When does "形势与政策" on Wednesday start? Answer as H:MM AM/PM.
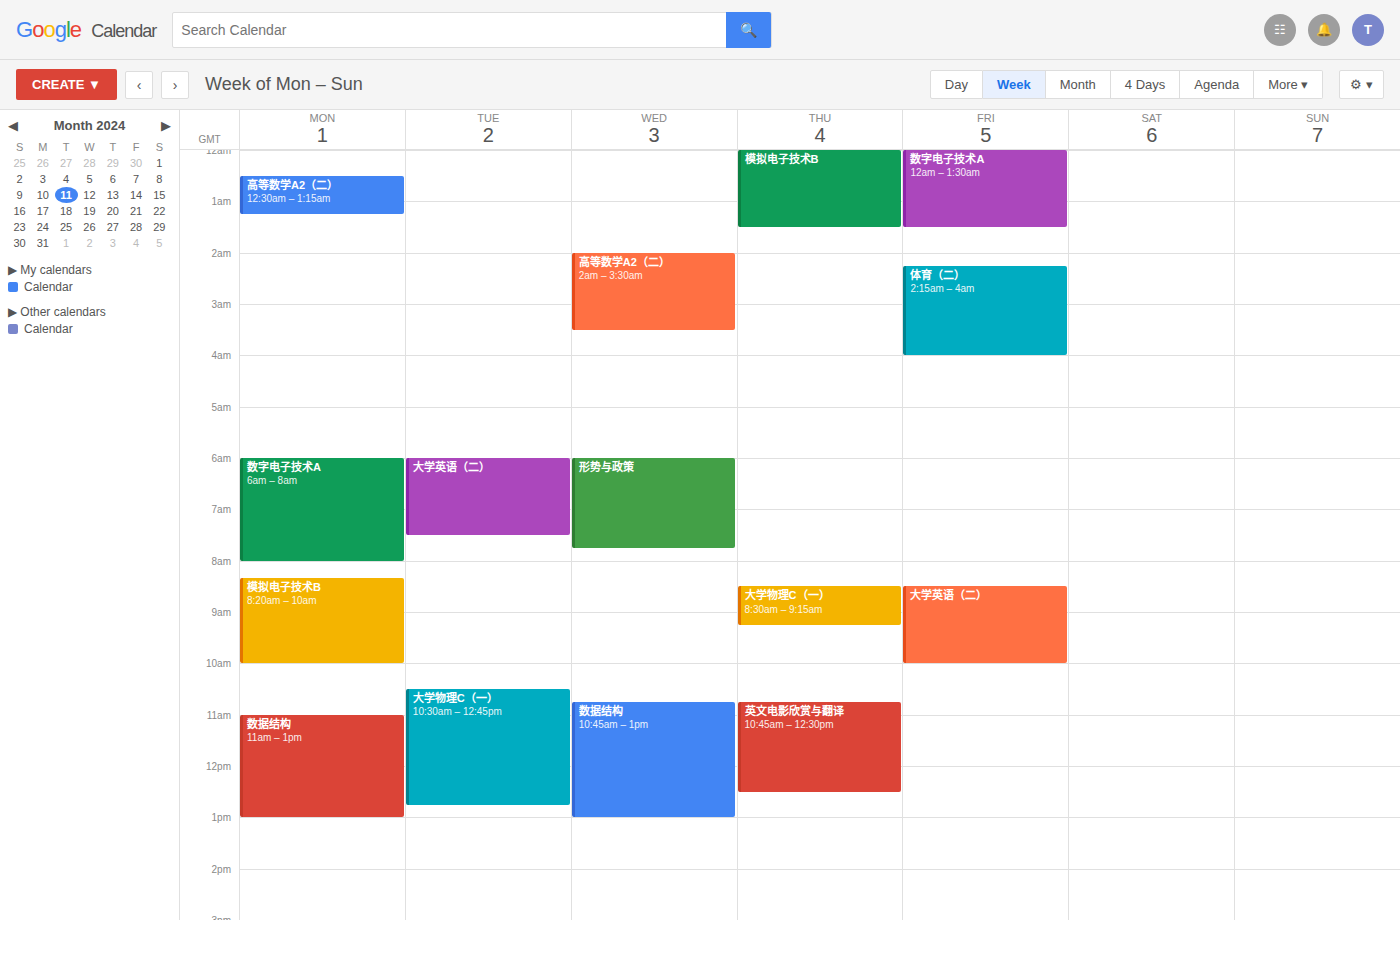
6:00 AM